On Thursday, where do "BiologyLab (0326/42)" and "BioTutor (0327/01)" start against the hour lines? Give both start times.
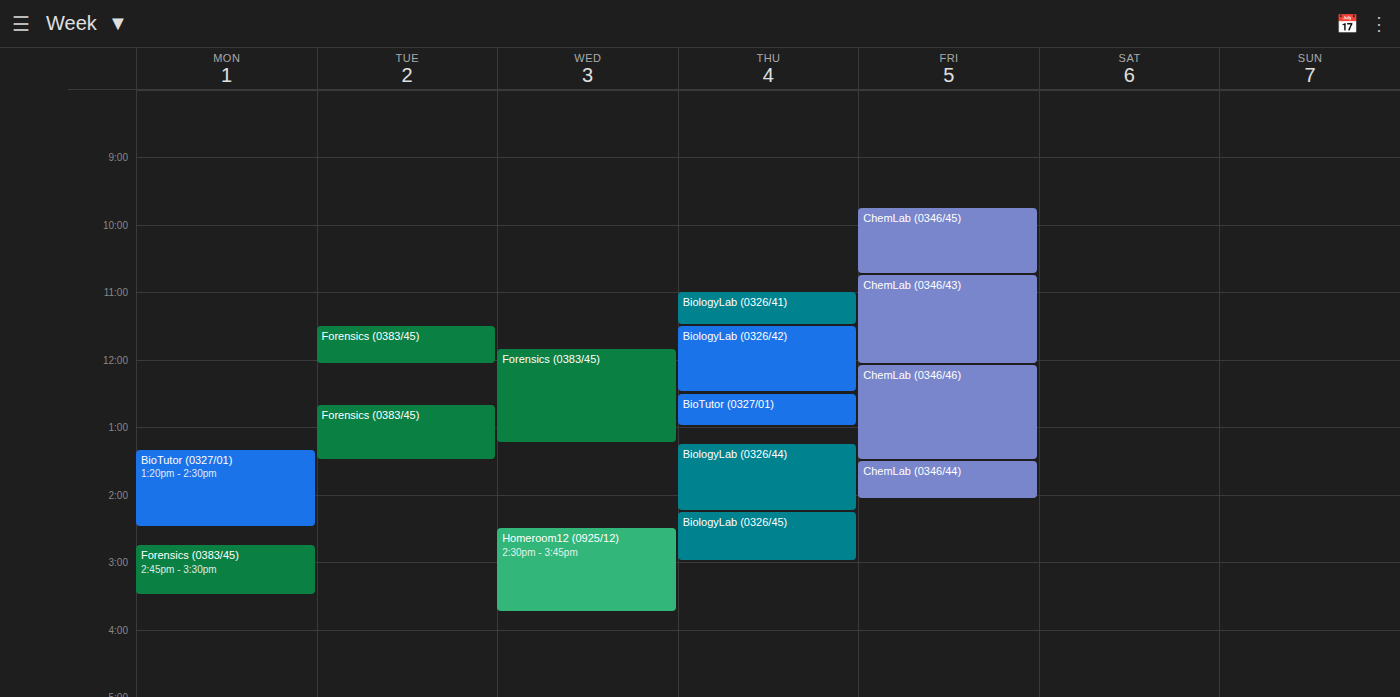
"BiologyLab (0326/42)": 11:30 AM, halfway between the 11 AM and 12 PM lines. "BioTutor (0327/01)": 12:30 PM, halfway between the 12 PM and 1 PM lines.